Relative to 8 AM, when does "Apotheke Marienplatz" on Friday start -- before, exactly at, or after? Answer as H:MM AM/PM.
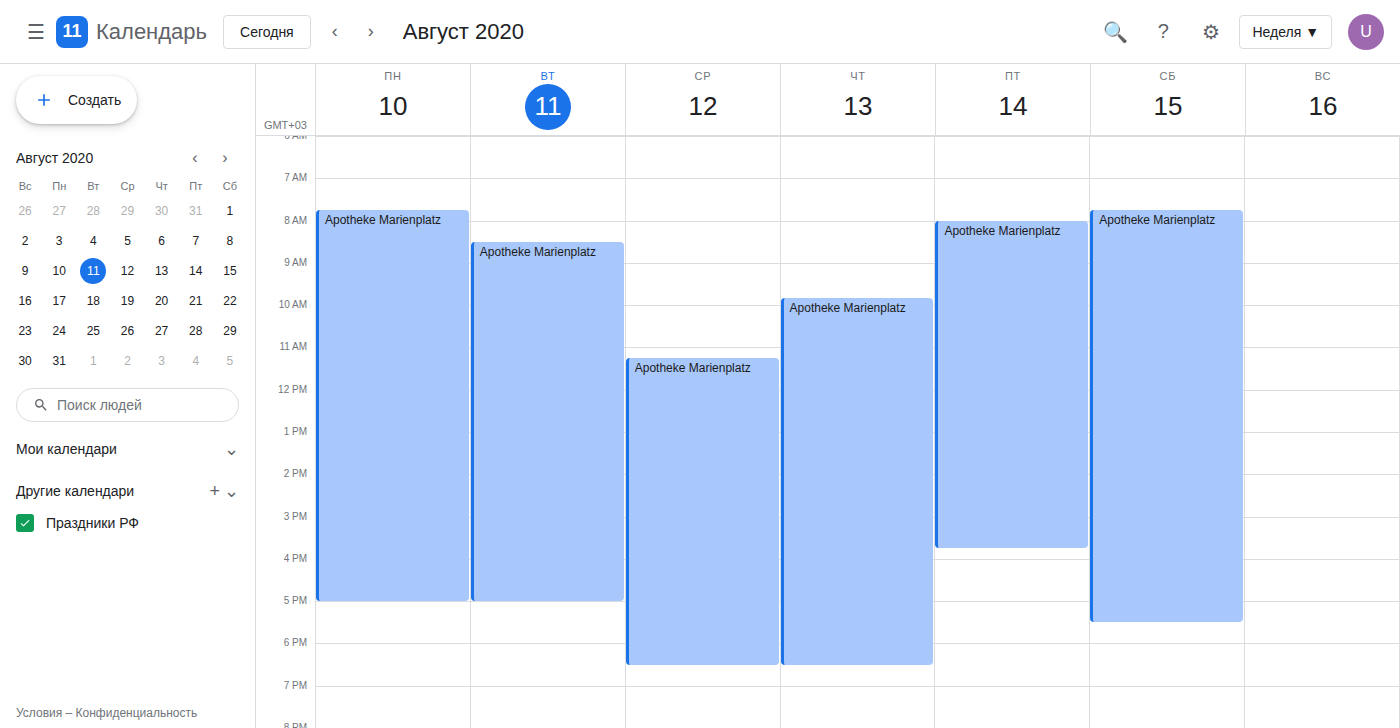
8:00 AM -- exactly at 8 AM, on the 8 AM line.